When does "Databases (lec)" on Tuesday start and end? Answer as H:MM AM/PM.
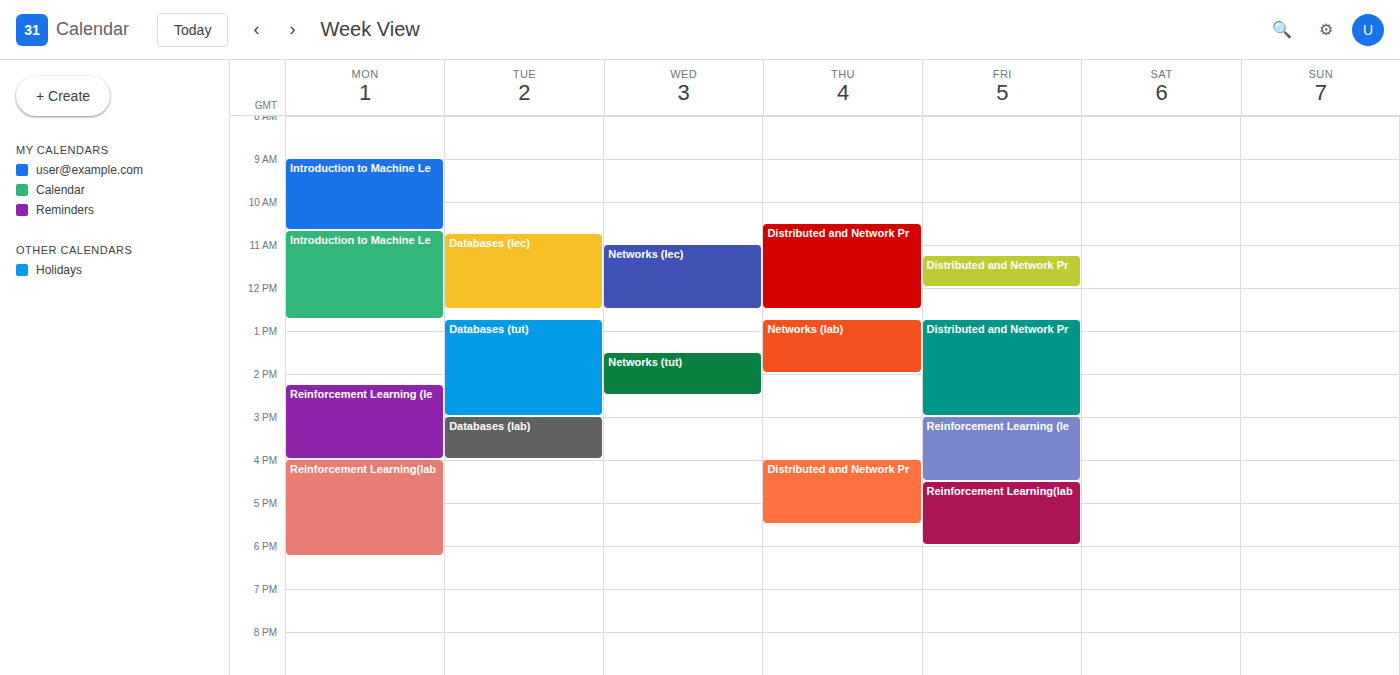
10:45 AM to 12:30 PM